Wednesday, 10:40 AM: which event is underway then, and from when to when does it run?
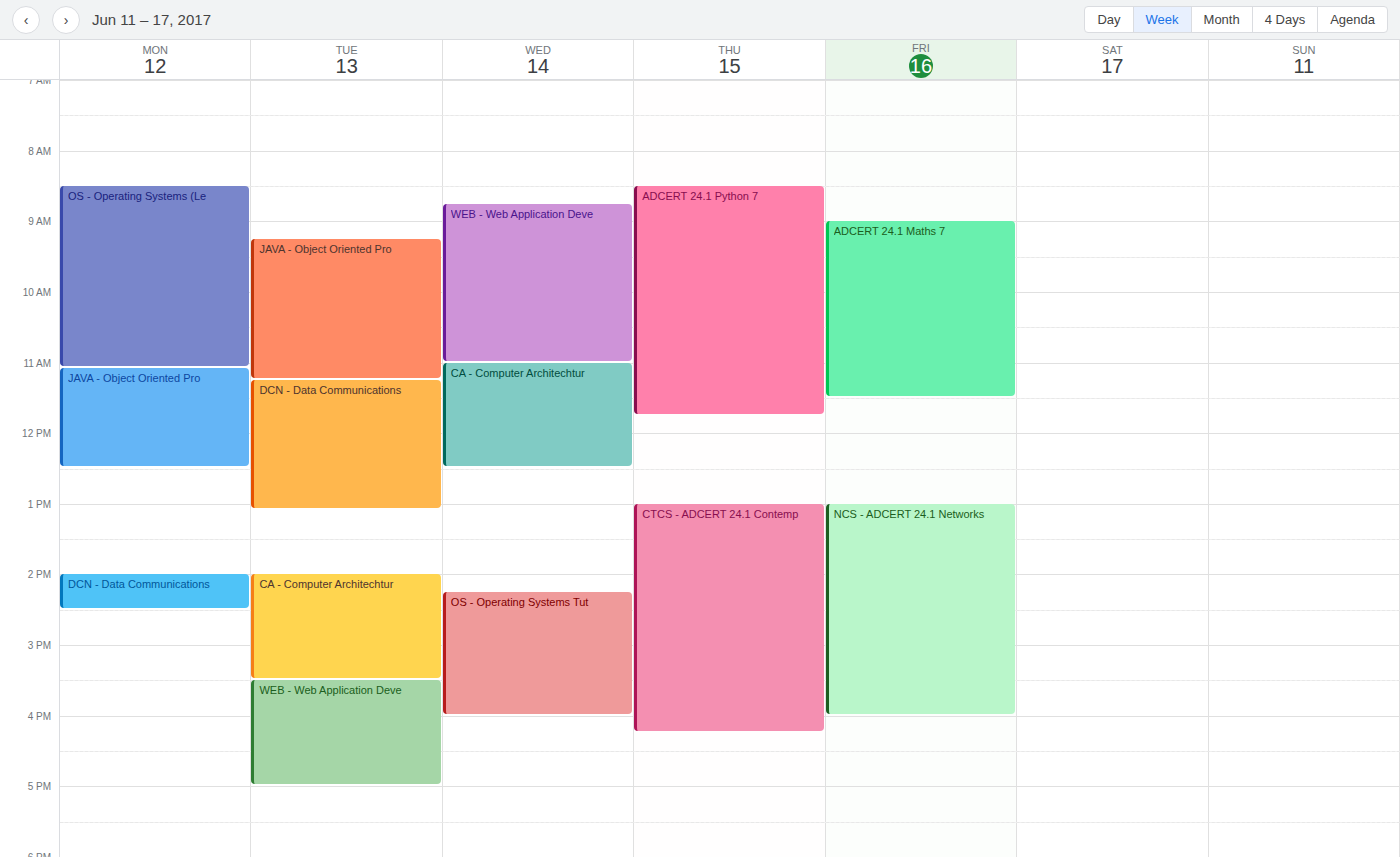
"WEB - Web Application Deve", 8:45 AM to 11:00 AM